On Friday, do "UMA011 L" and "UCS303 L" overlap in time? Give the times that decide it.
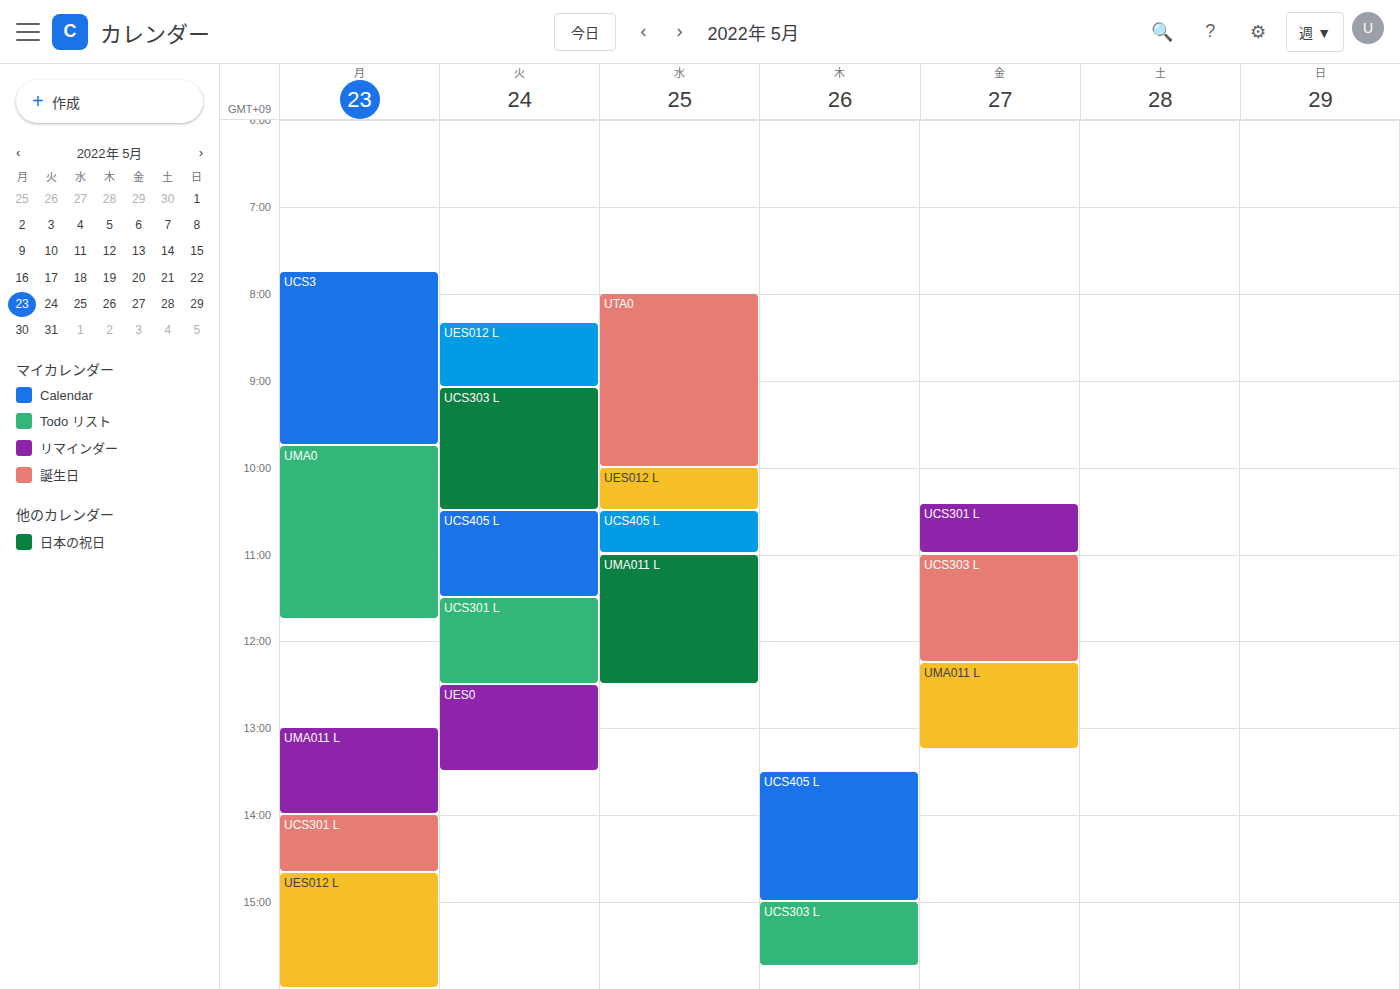
"UCS303 L" ends at 12:15 PM, exactly when "UMA011 L" starts -- they touch but do not overlap.